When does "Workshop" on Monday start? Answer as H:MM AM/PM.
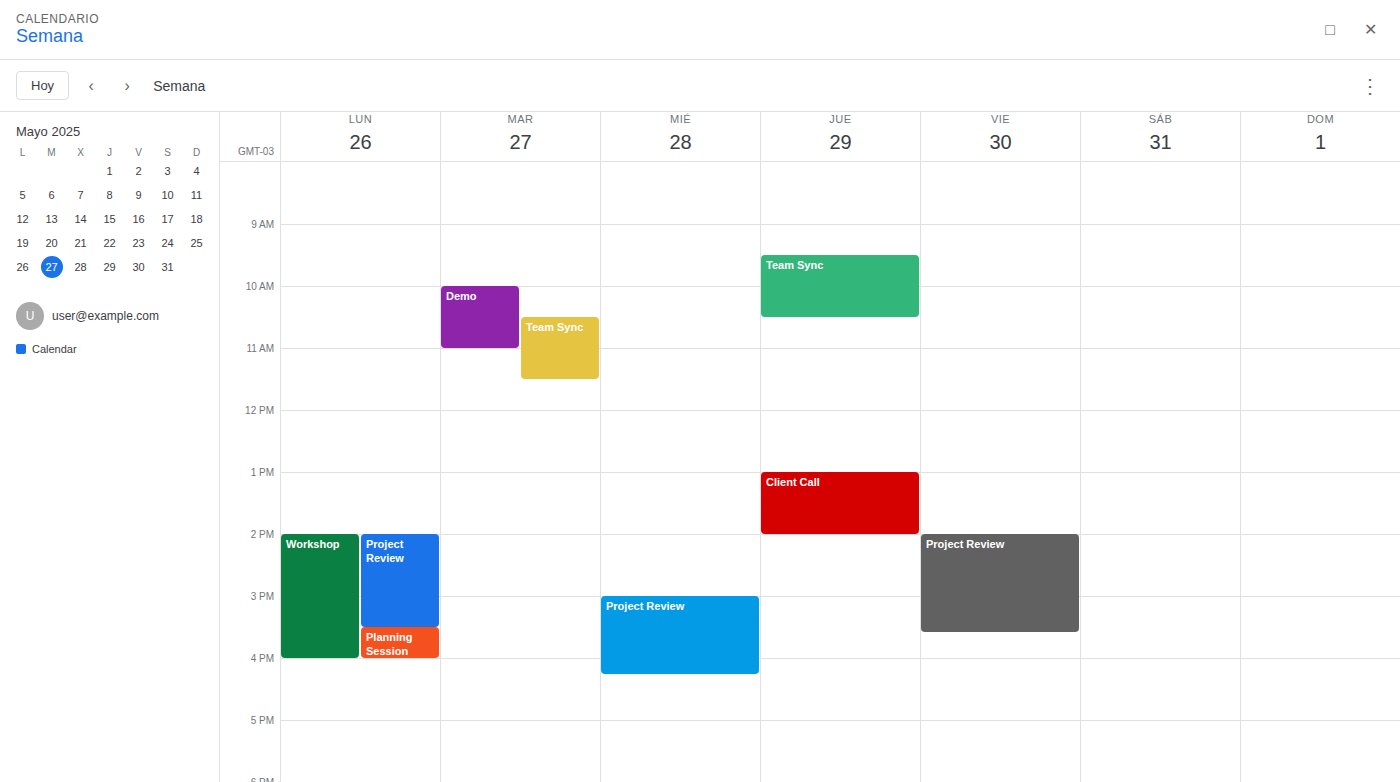
2:00 PM